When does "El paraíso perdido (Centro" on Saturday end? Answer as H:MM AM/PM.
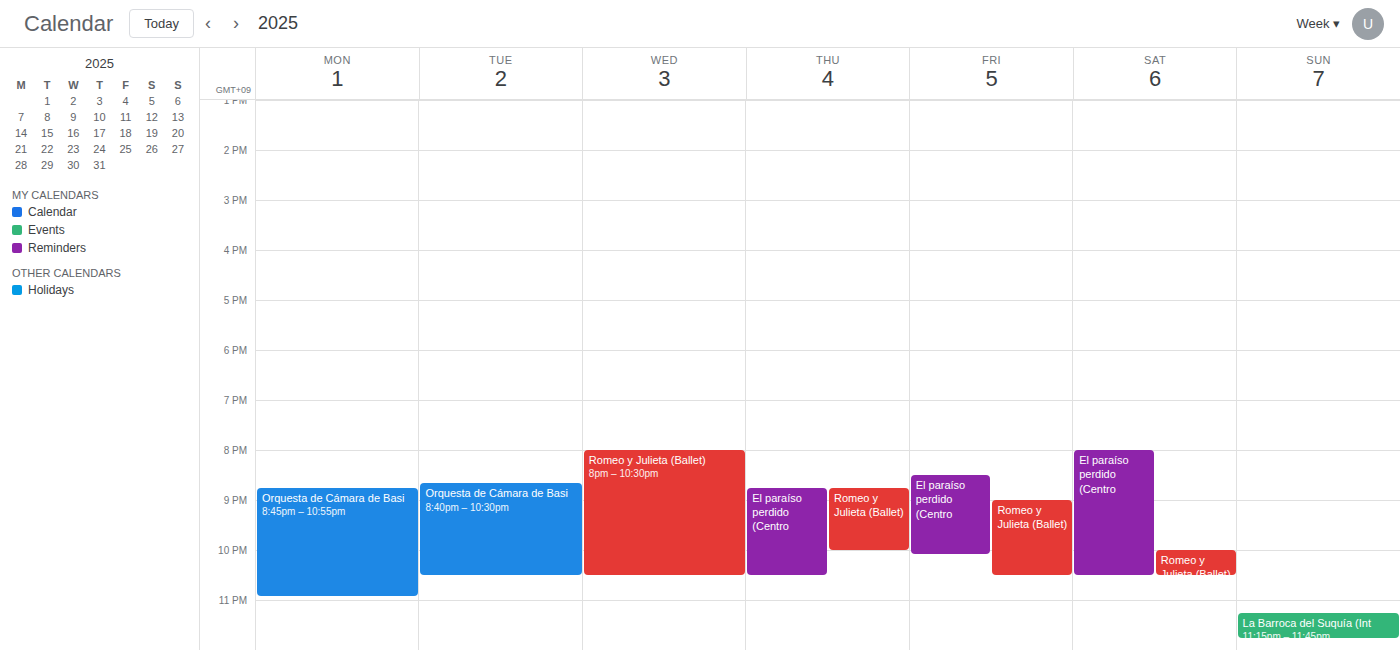
10:30 PM